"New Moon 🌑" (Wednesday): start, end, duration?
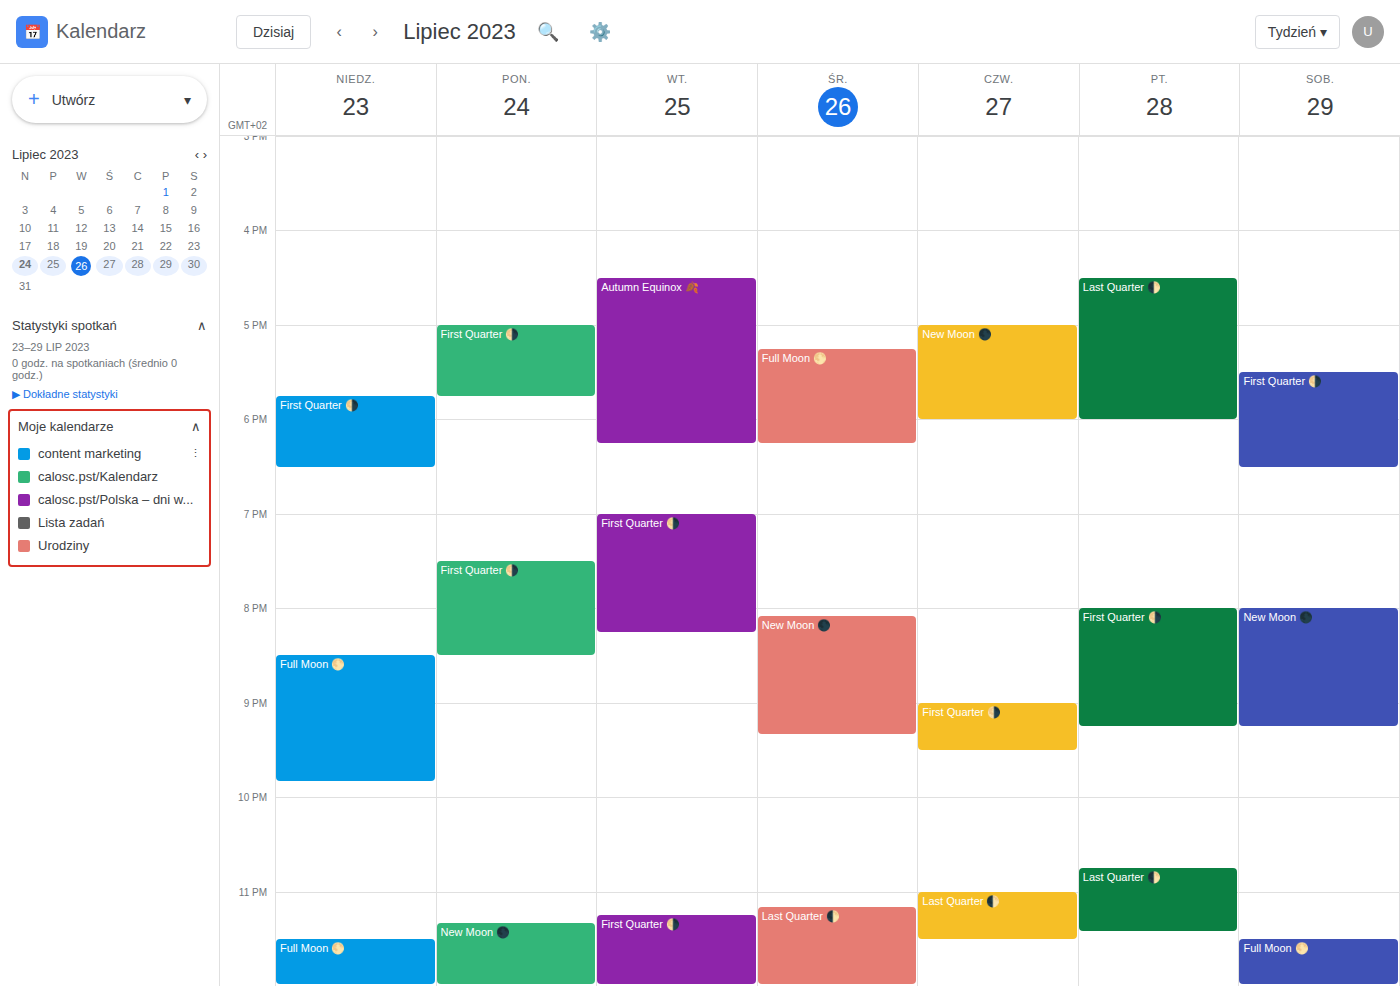
8:05 PM to 9:20 PM, 1 hour 15 minutes